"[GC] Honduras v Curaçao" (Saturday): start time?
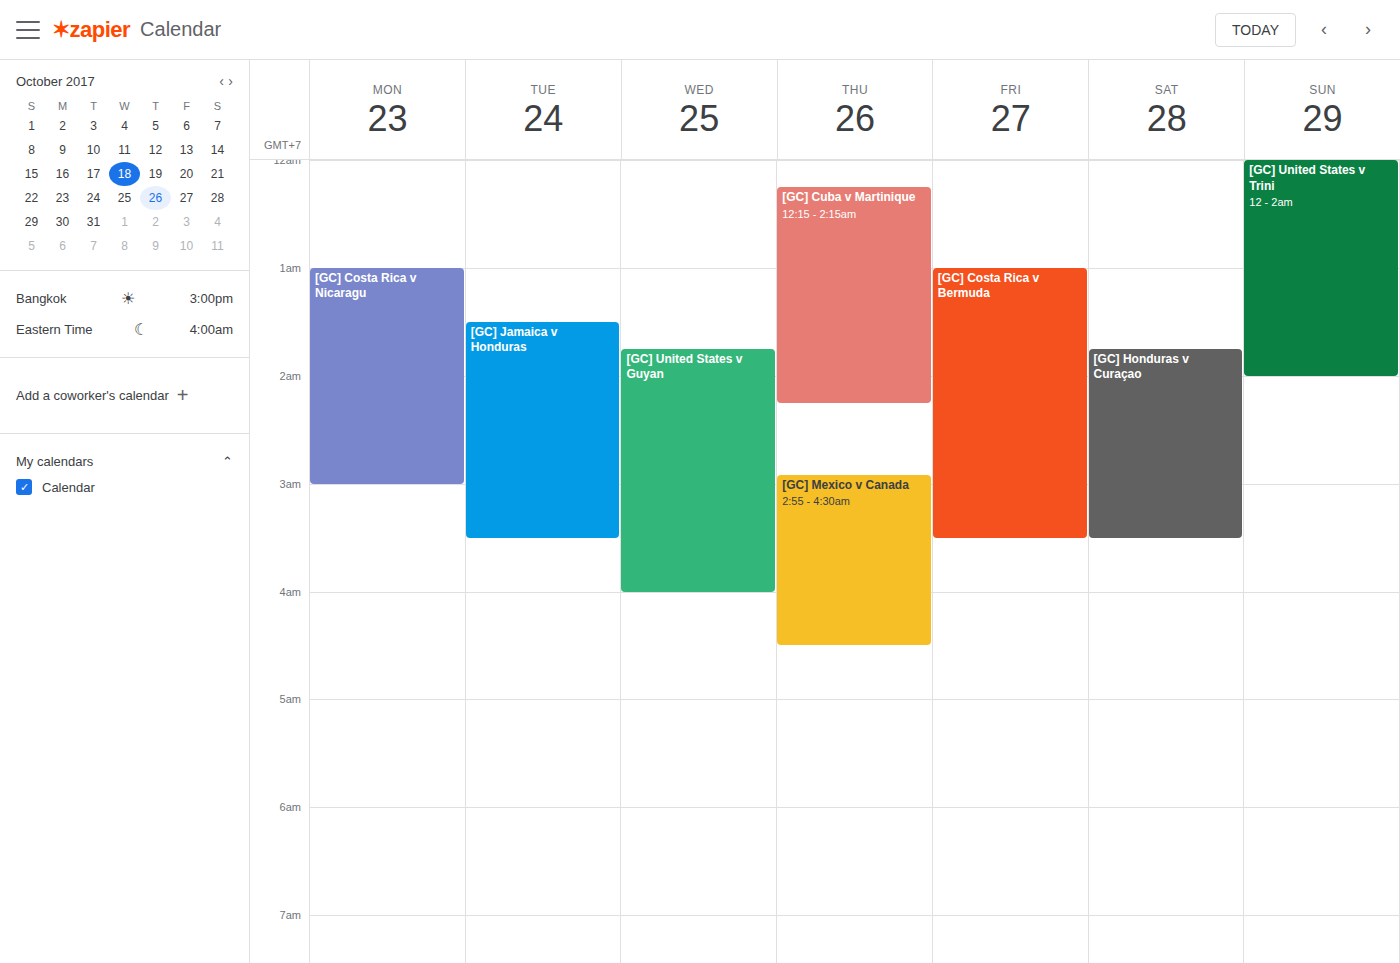
1:45 AM